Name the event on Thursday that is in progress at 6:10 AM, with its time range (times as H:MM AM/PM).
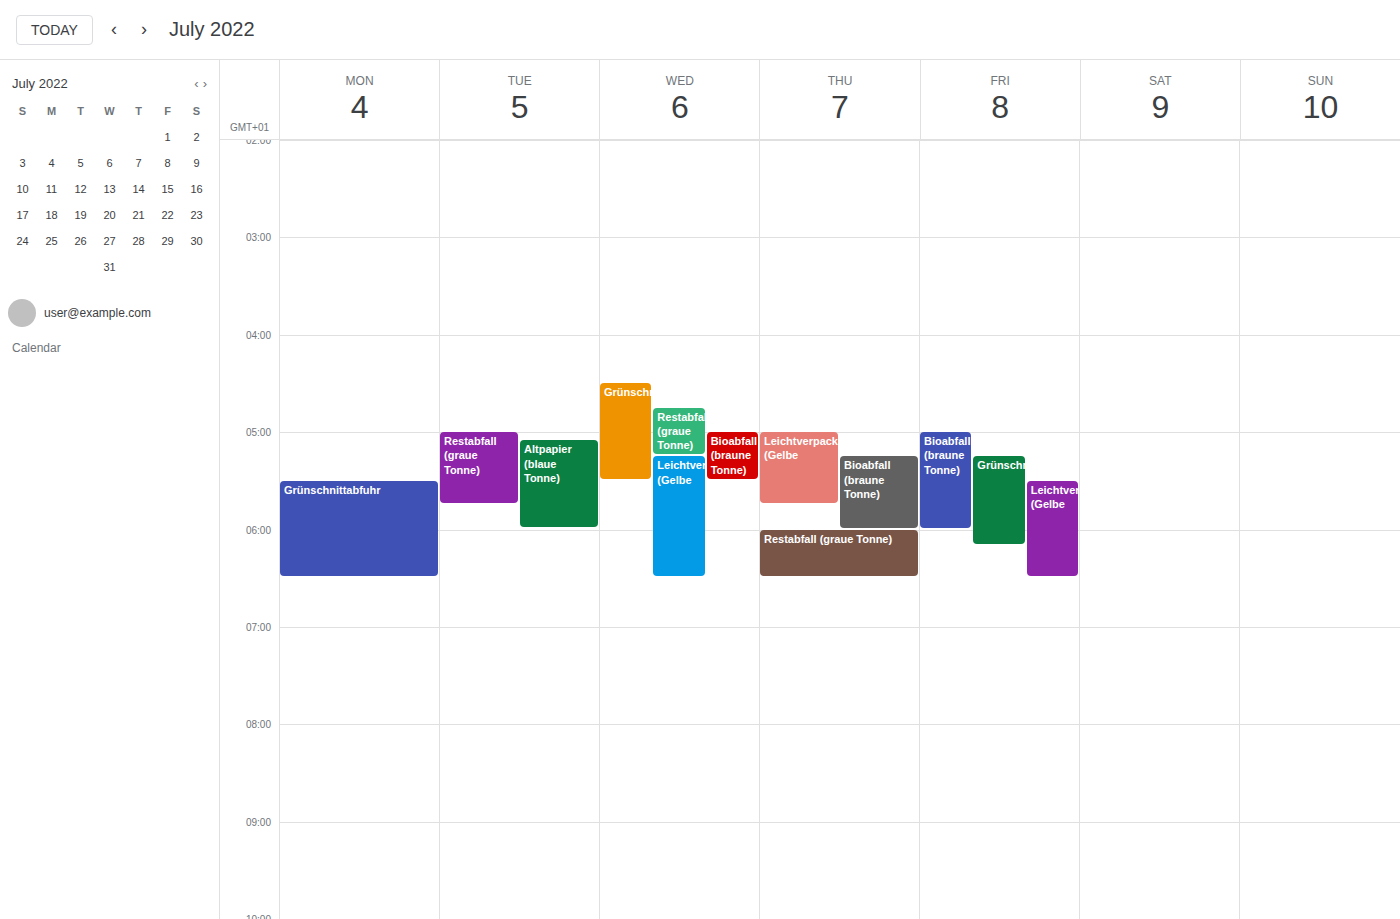
"Restabfall (graue Tonne)", 6:00 AM to 6:30 AM